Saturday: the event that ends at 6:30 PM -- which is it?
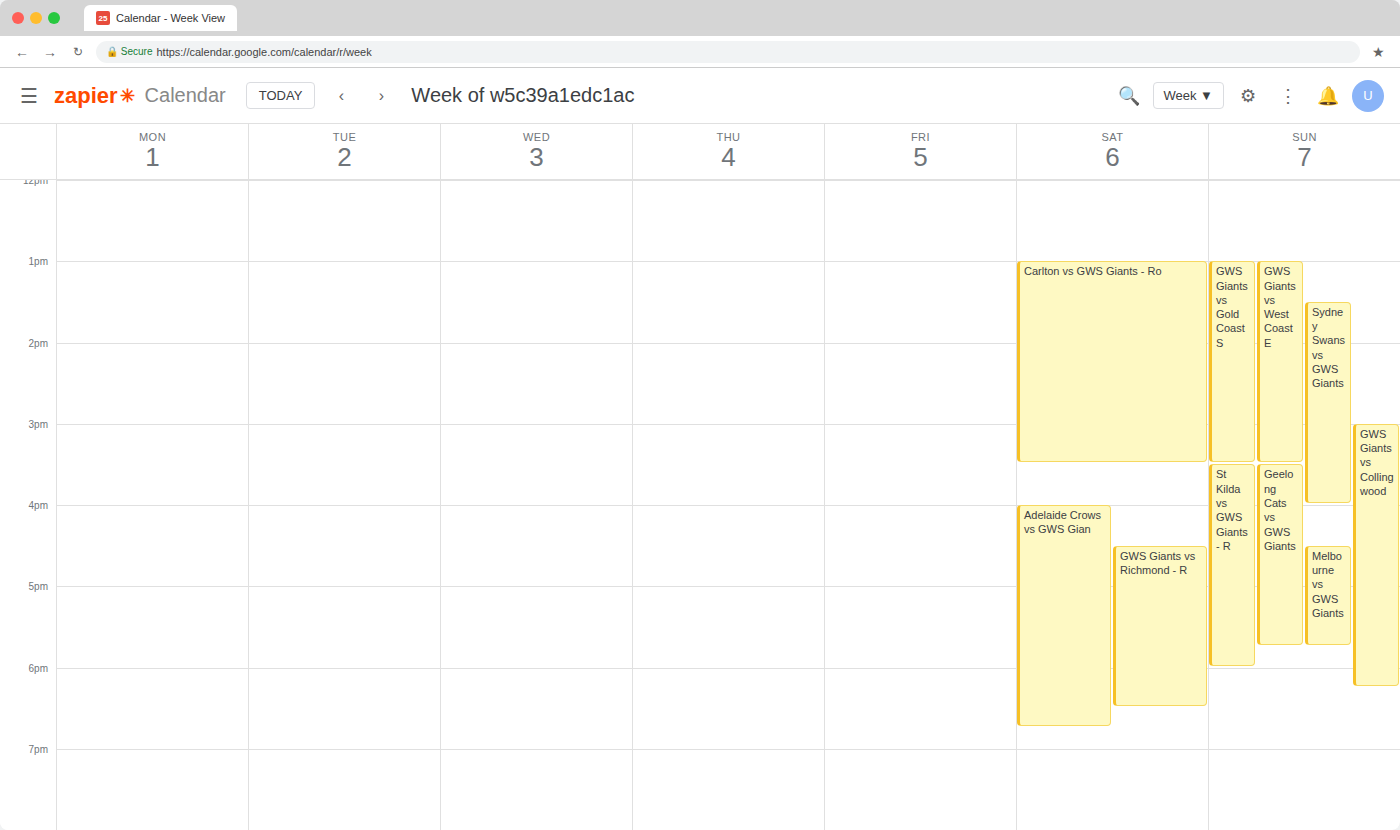
"GWS Giants vs Richmond - R"